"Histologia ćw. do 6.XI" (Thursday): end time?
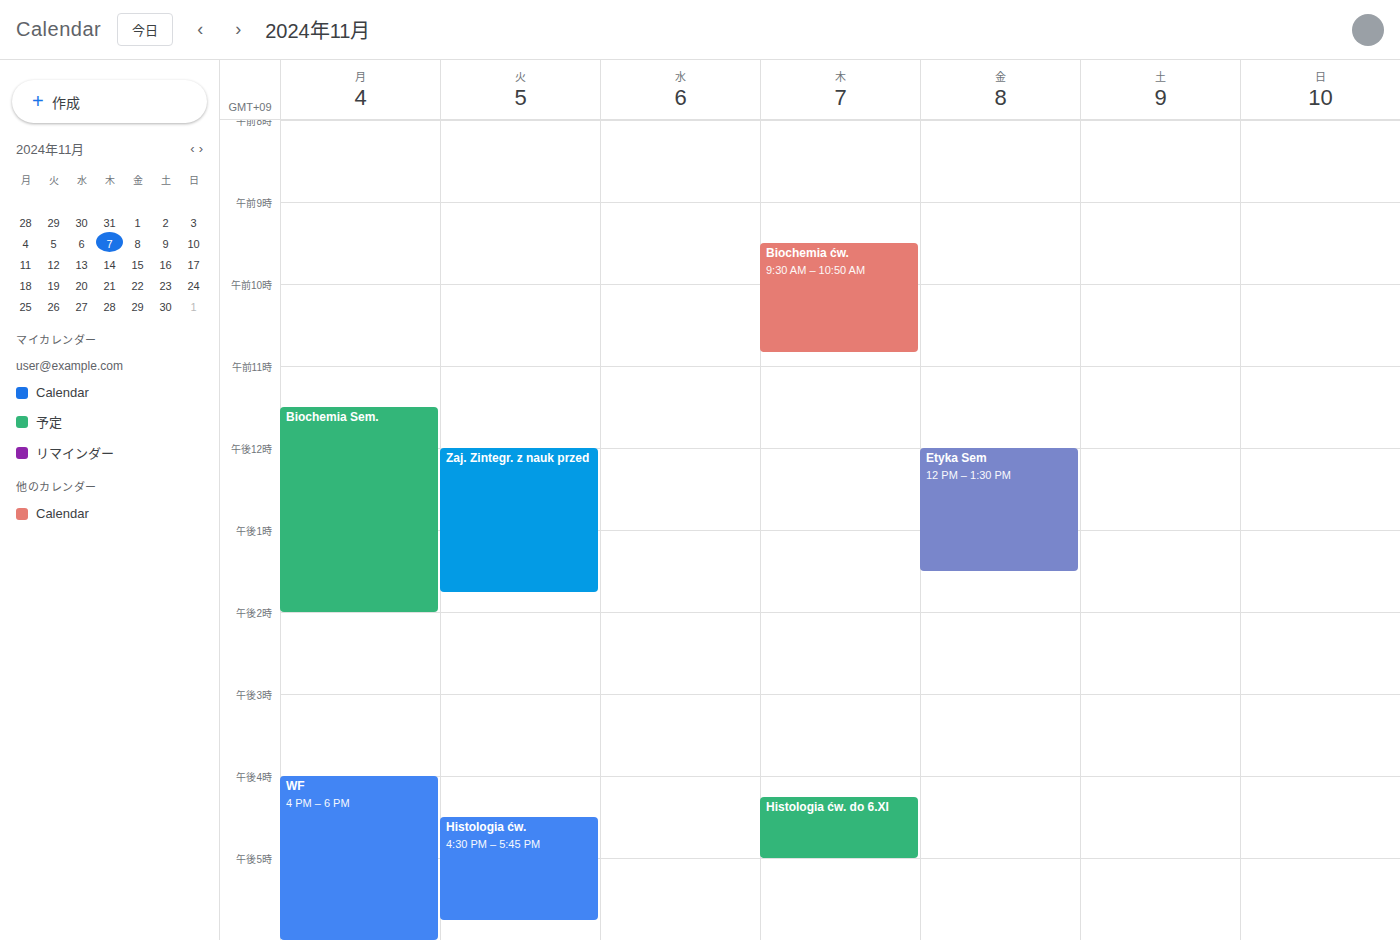
17:00